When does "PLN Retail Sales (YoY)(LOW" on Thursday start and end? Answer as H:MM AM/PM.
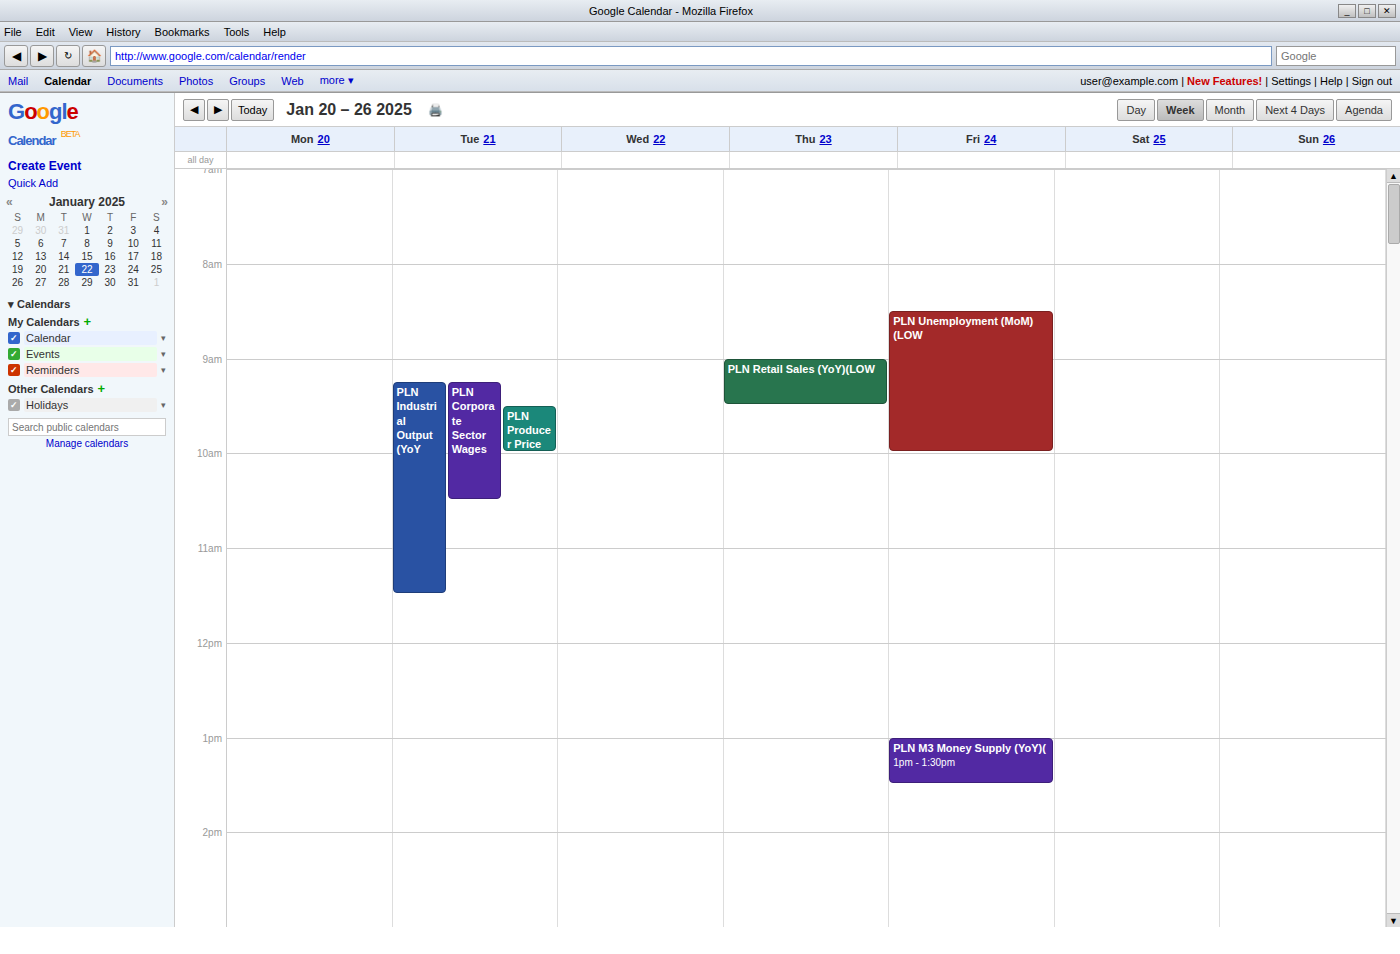
9:00 AM to 9:30 AM